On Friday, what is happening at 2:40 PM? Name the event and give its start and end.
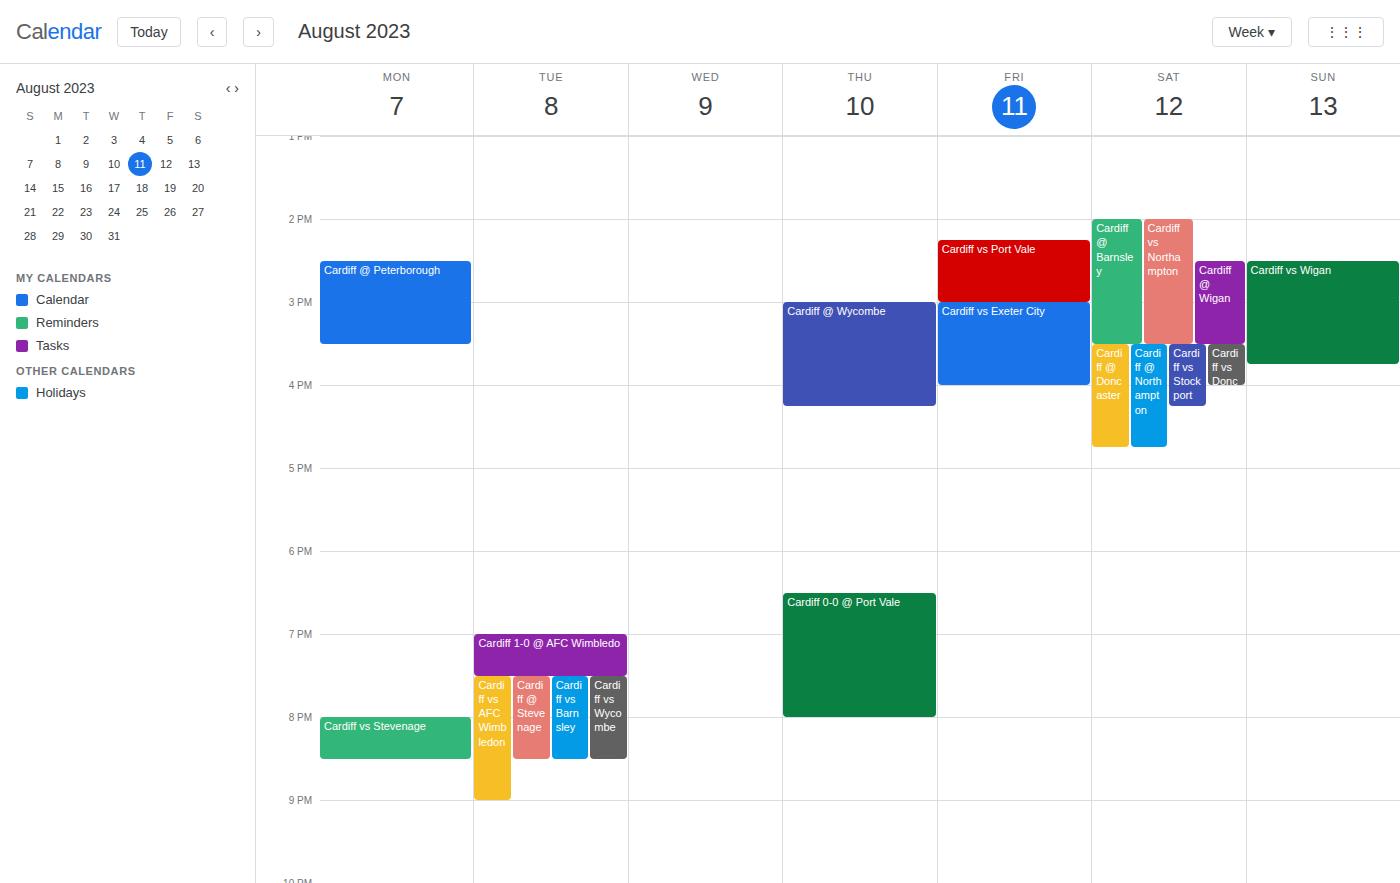
"Cardiff vs Port Vale", 2:15 PM to 3:00 PM